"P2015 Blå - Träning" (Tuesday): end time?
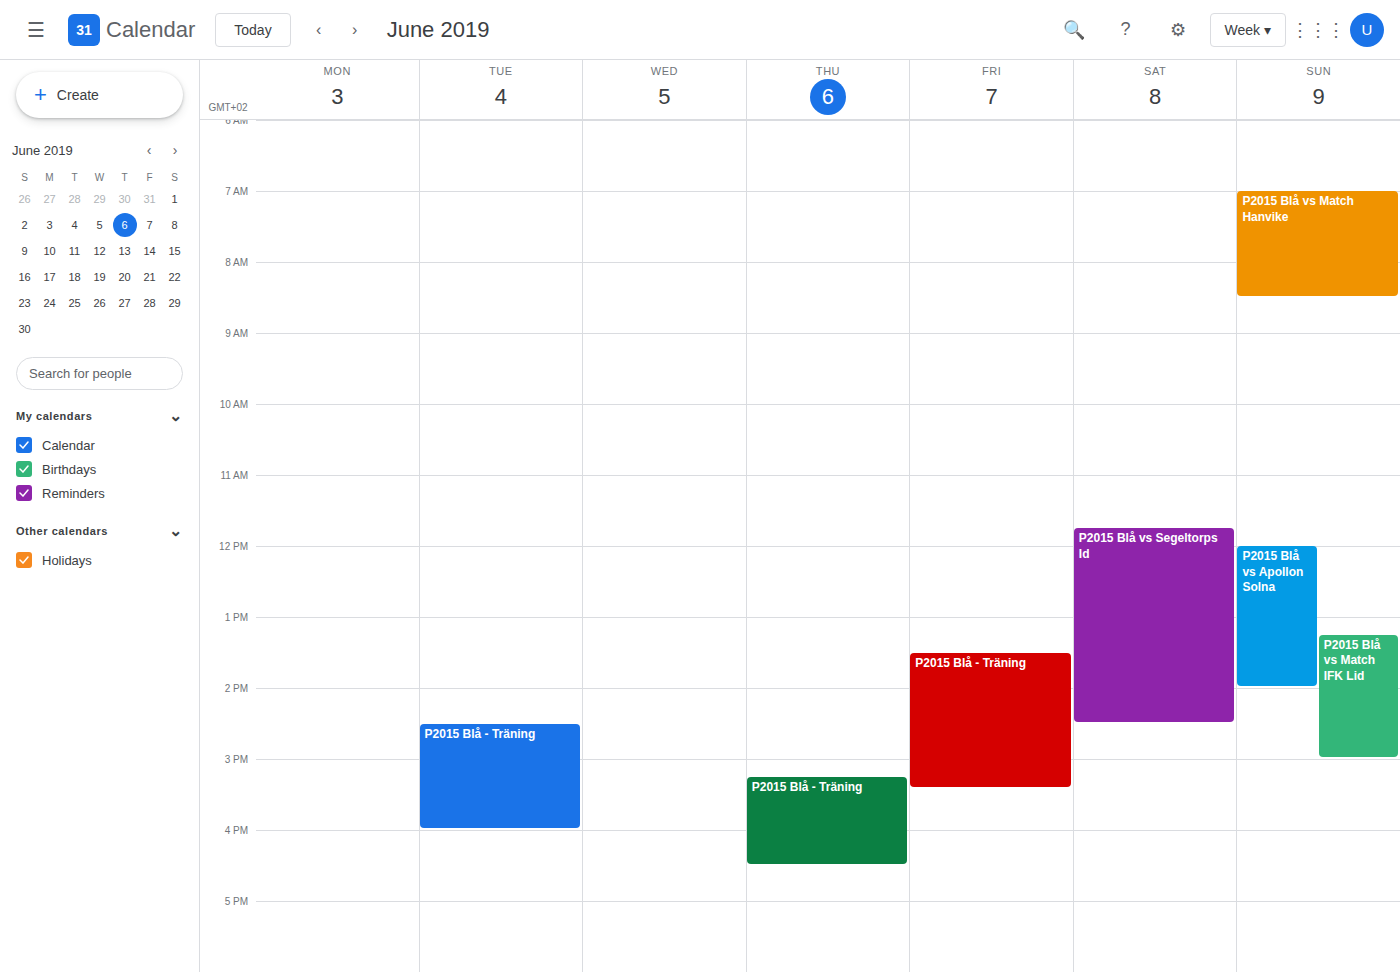
4:00 PM